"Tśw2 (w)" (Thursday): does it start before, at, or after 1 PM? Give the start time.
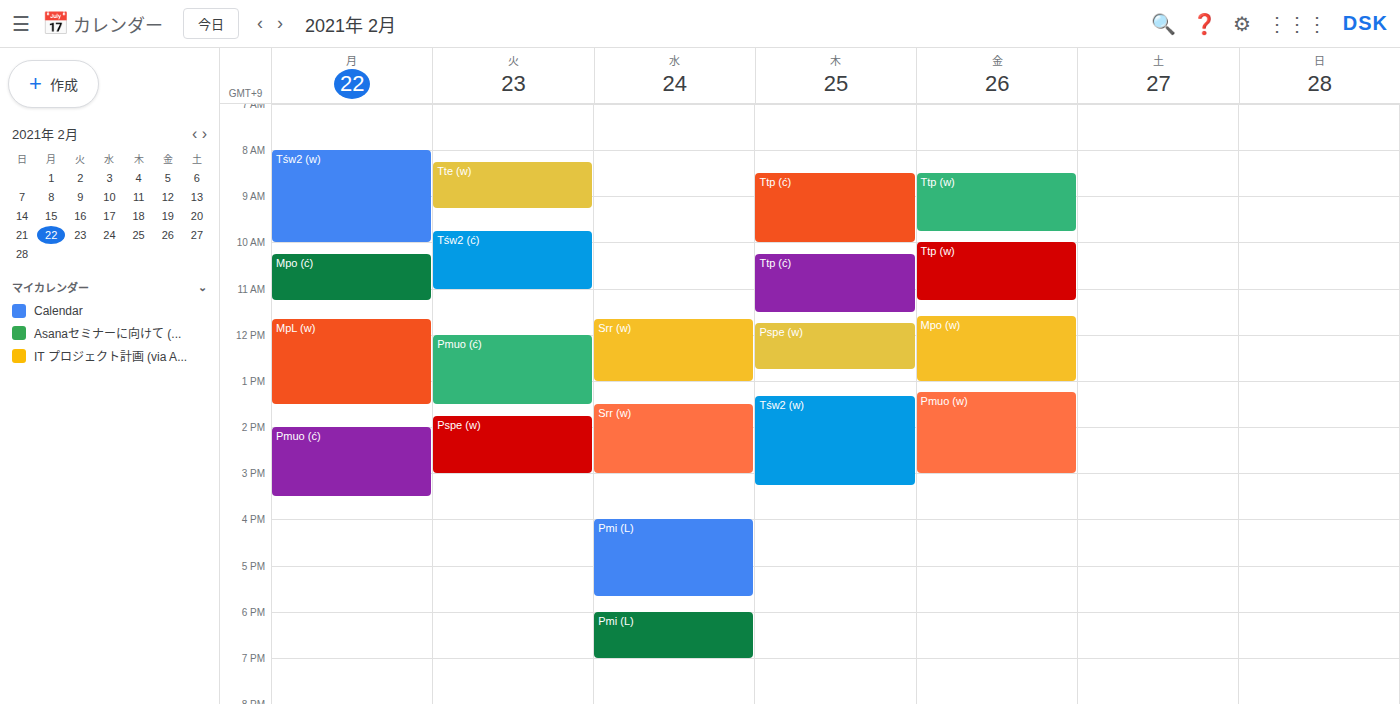
1:20 PM -- after 1 PM, 20 minutes below the 1 PM line.